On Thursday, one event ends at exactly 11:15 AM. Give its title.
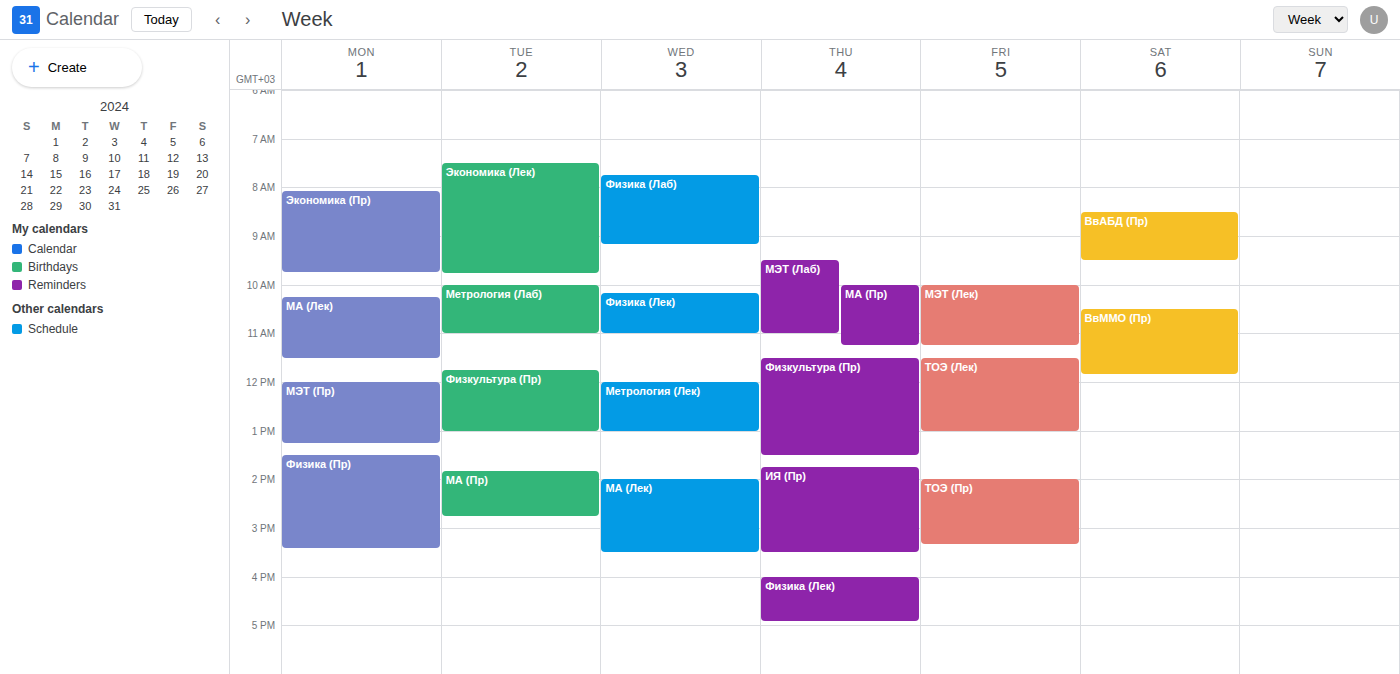
"МА (Пр)"